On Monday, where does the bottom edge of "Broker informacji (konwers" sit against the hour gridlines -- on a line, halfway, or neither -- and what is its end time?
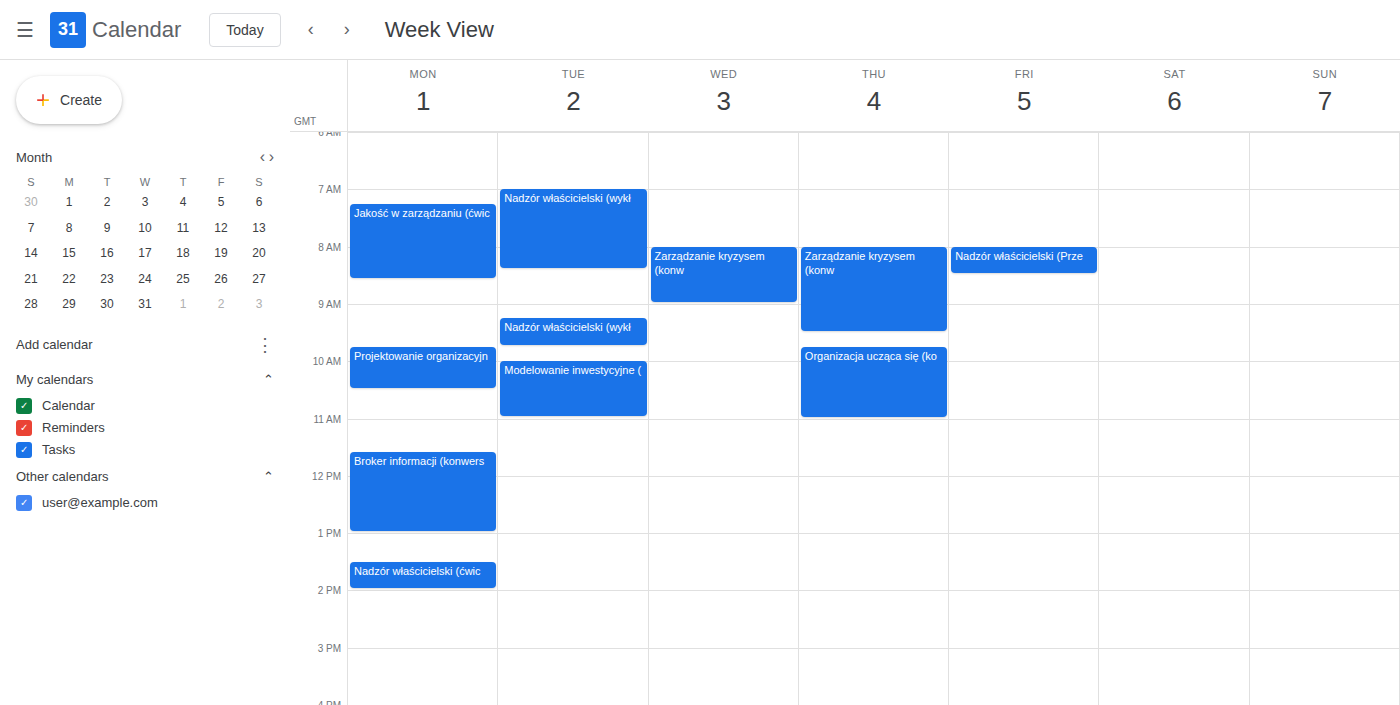
13:00 -- exactly on the 13:00 line.